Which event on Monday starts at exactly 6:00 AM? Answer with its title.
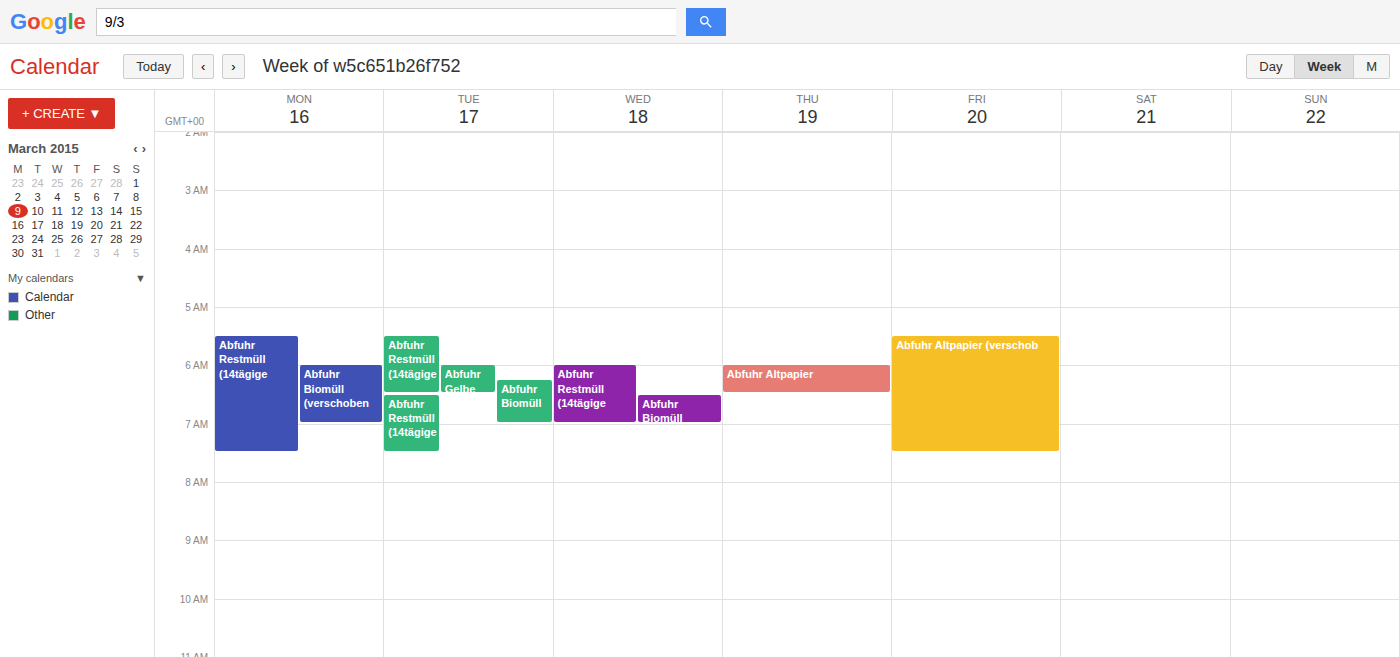
"Abfuhr Biomüll (verschoben"